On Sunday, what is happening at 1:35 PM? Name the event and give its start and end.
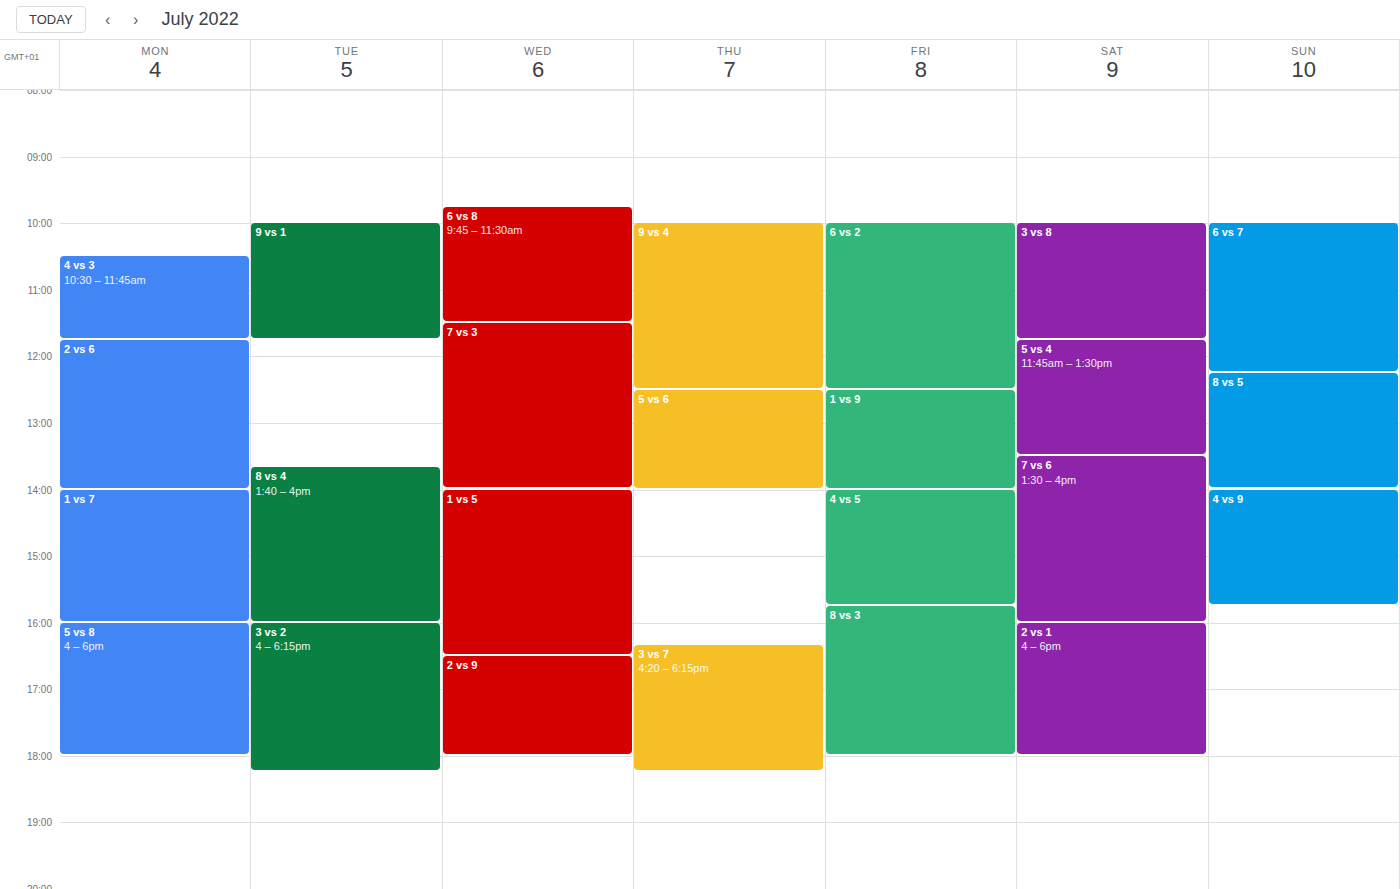
"8 vs 5", 12:15 PM to 2:00 PM